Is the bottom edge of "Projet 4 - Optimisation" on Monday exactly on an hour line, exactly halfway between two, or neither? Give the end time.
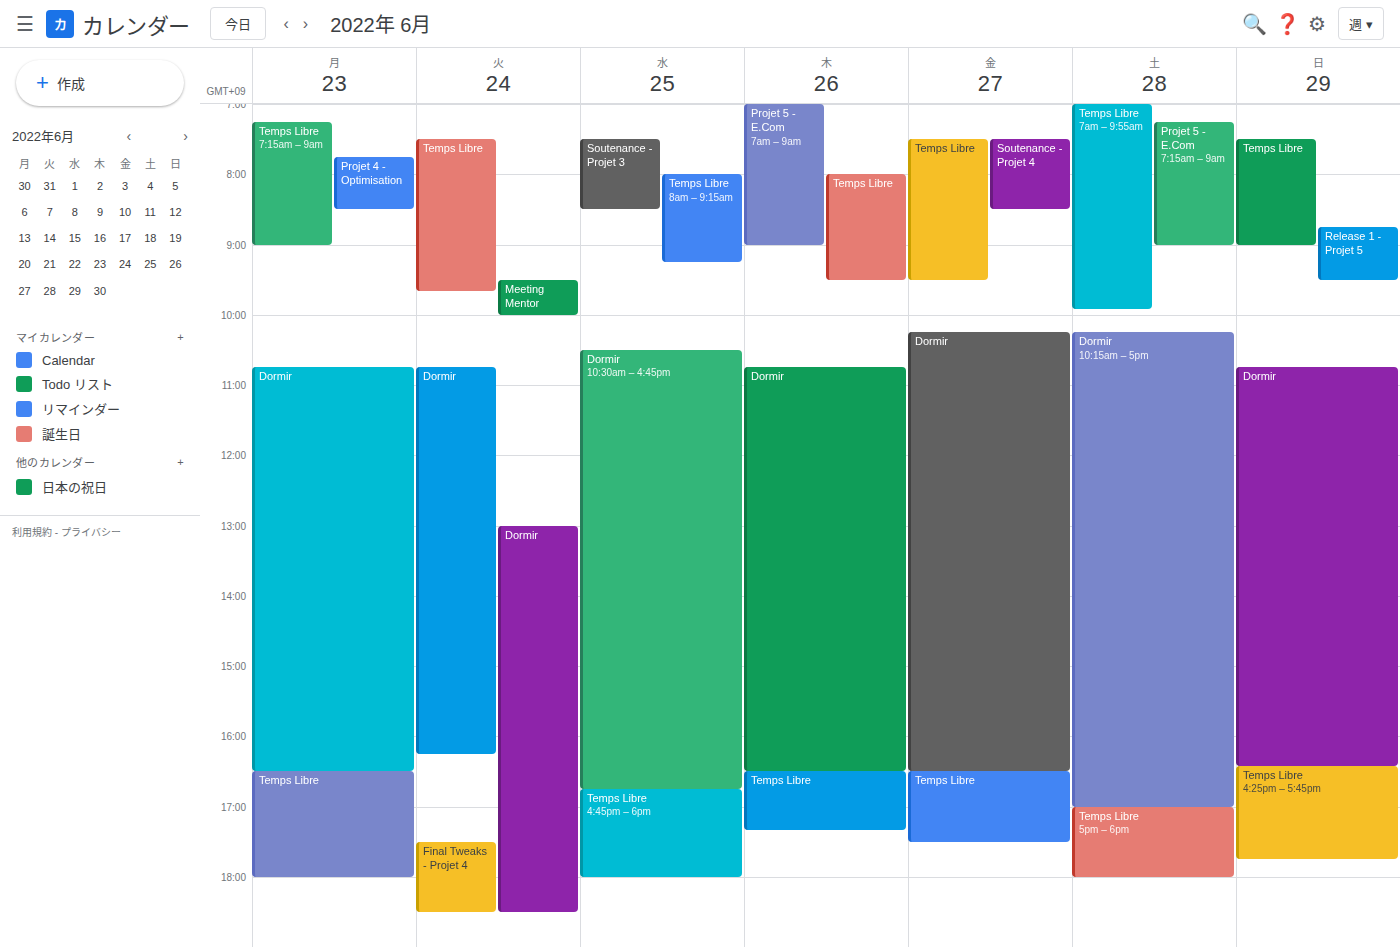
08:30 -- halfway between the 08:00 and 09:00 lines.